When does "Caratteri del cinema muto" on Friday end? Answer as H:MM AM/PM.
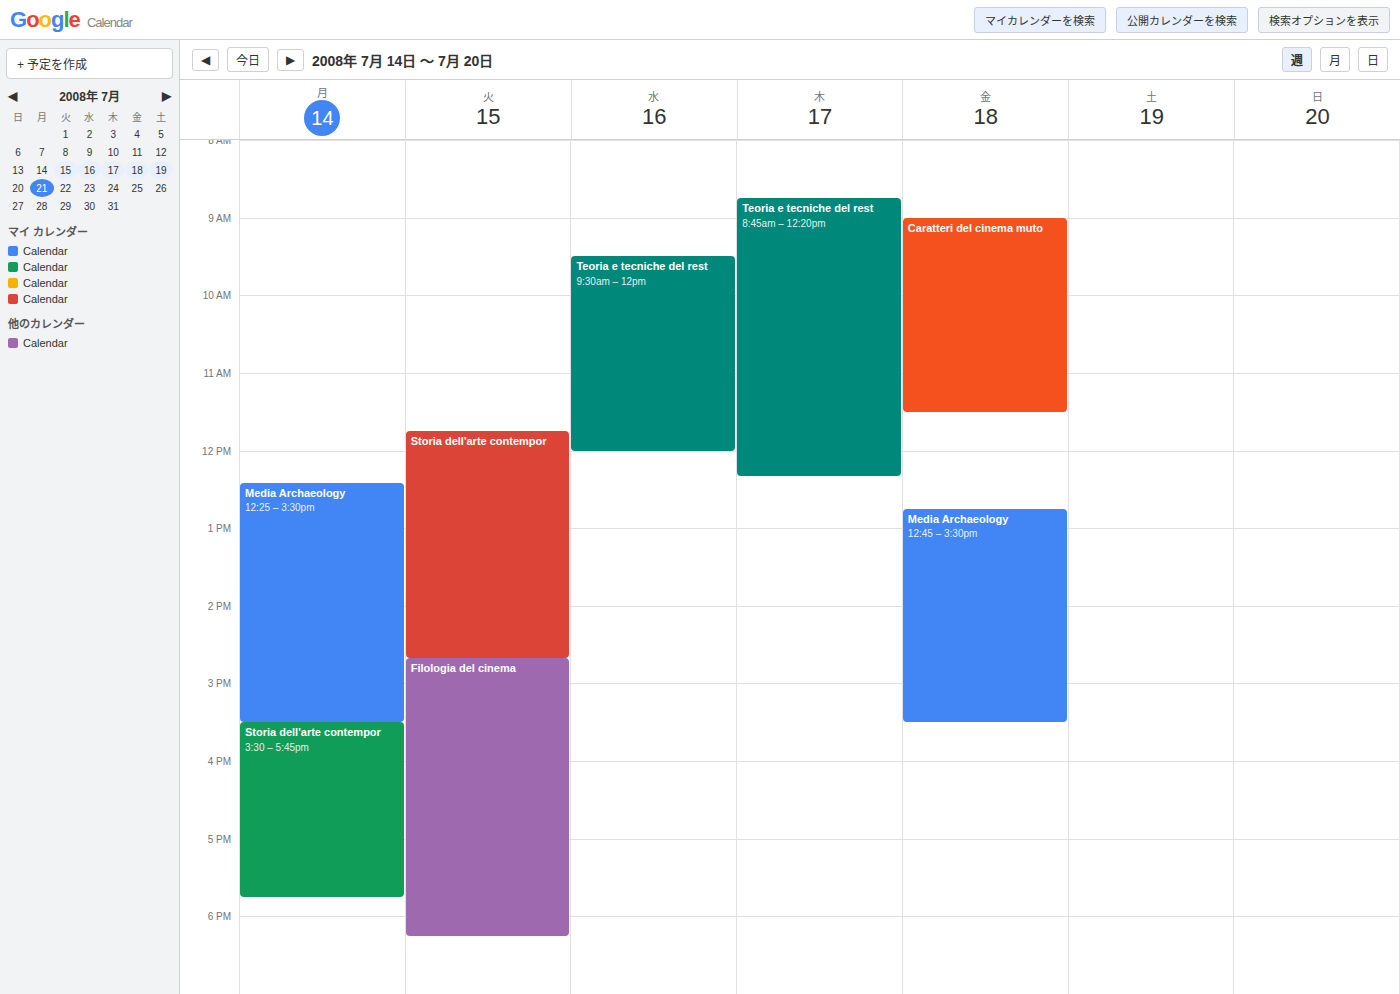
11:30 AM